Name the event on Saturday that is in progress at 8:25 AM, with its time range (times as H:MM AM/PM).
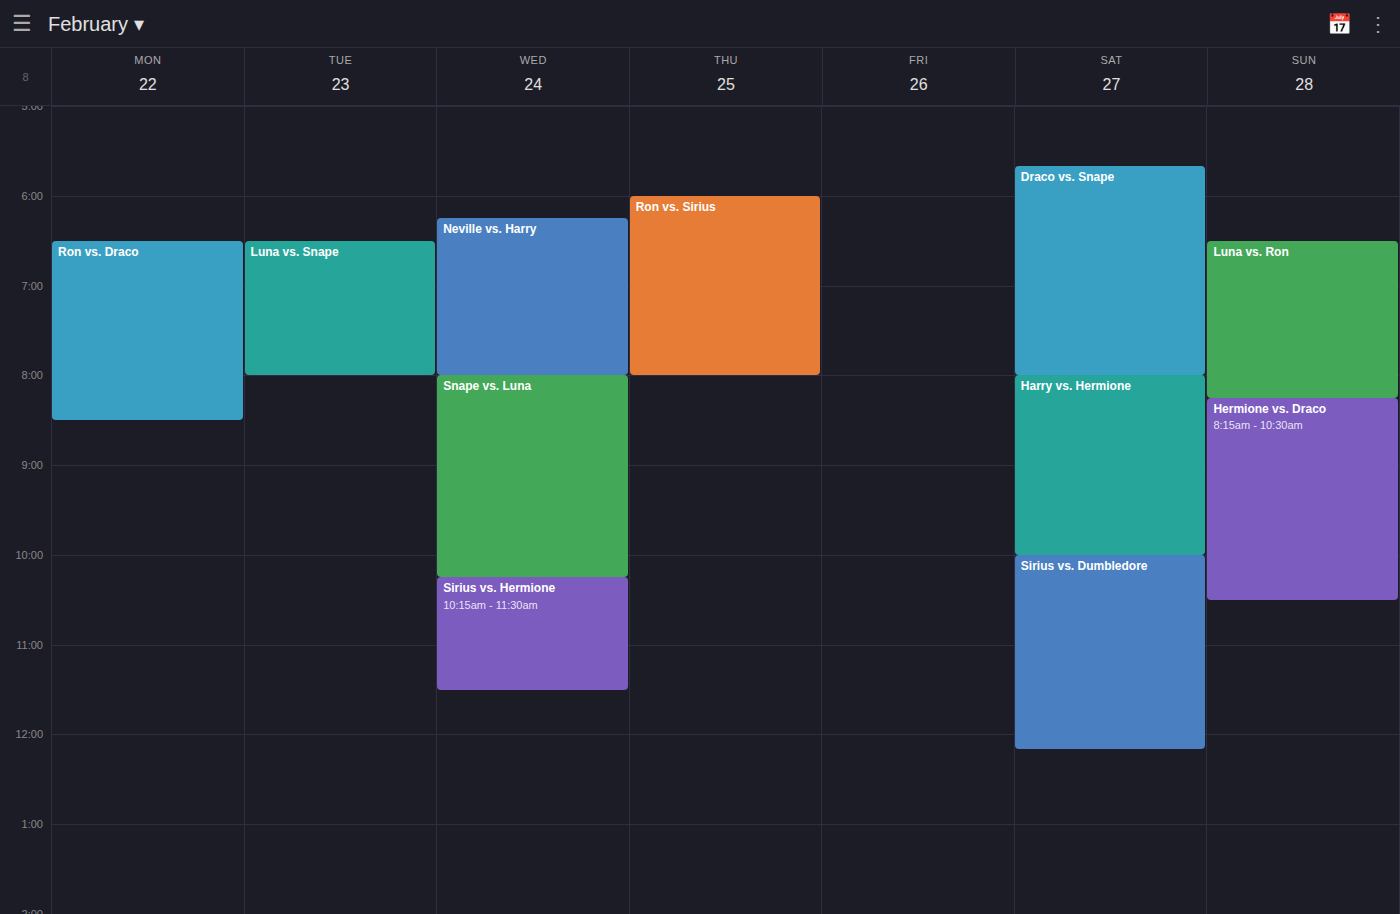
"Harry vs. Hermione", 8:00 AM to 10:00 AM